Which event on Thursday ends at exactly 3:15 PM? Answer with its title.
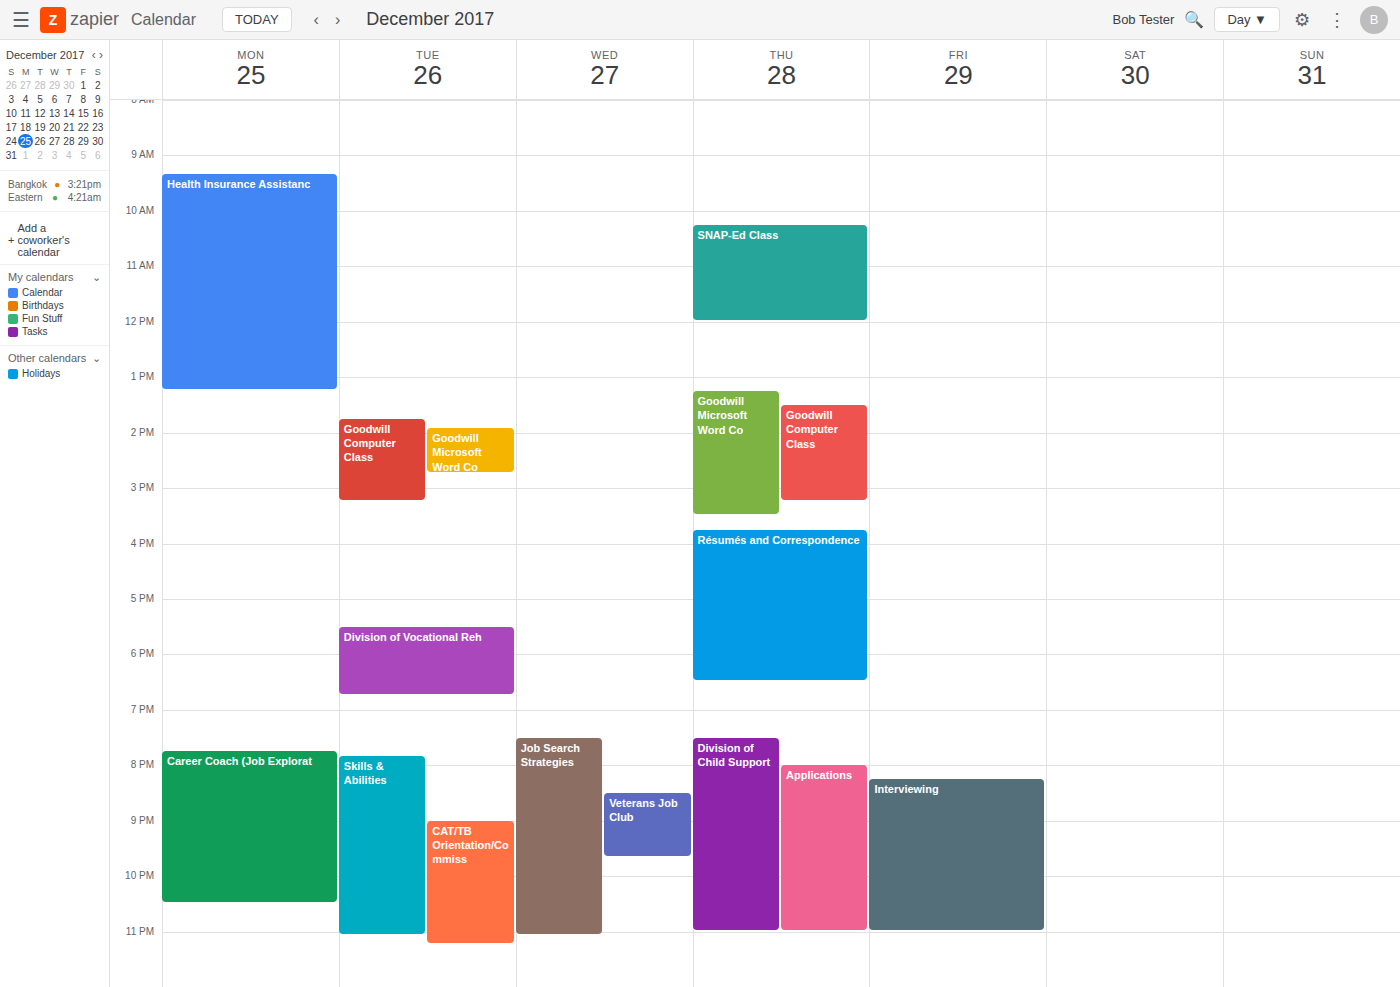
"Goodwill Computer Class"